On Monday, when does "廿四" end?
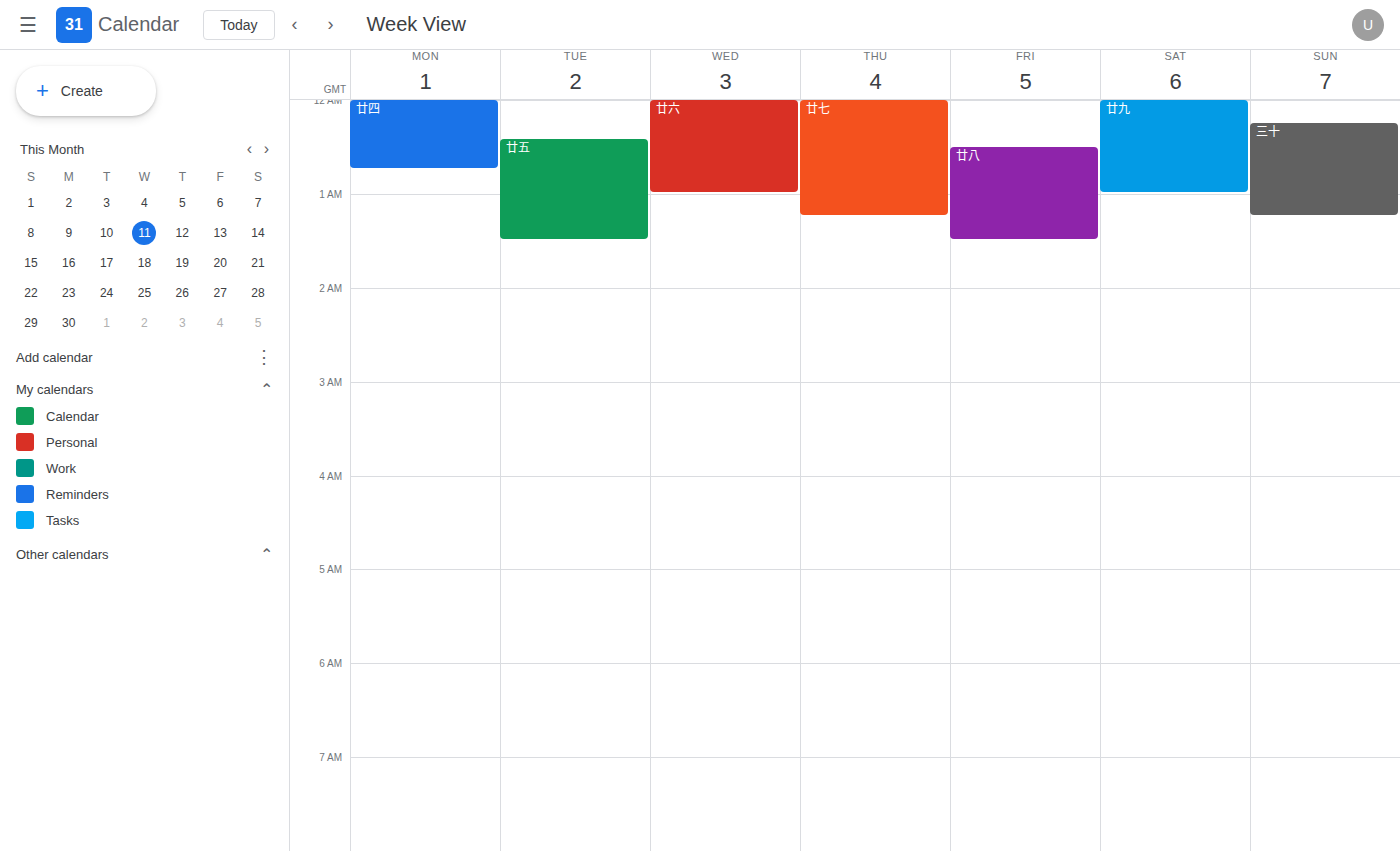
12:45 AM